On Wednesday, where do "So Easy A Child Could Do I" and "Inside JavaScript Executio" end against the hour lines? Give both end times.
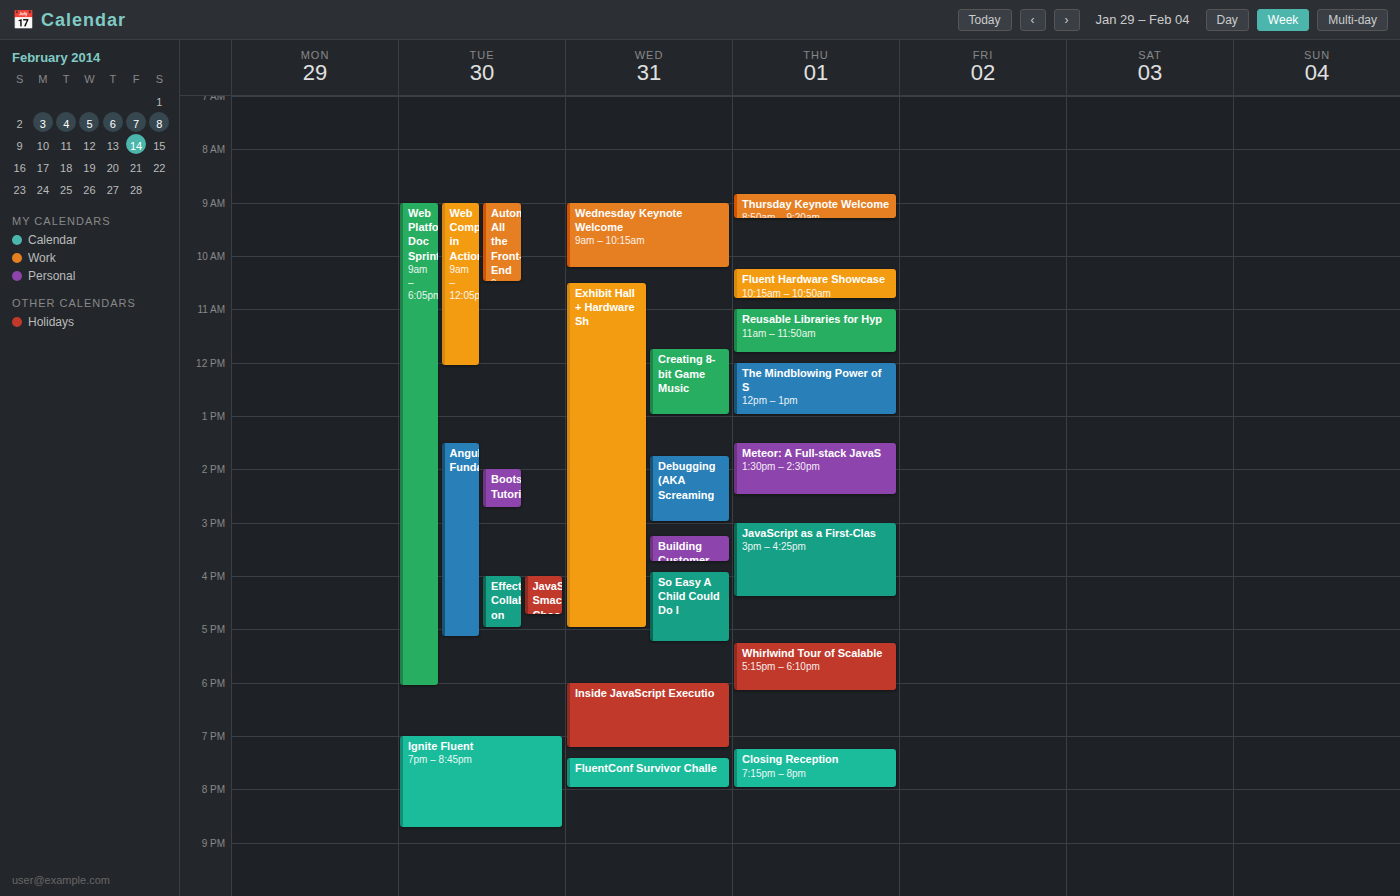
"So Easy A Child Could Do I": 5:15 PM, neither: a quarter of the way from the 5 PM line to the 6 PM line. "Inside JavaScript Executio": 7:15 PM, neither: a quarter of the way from the 7 PM line to the 8 PM line.